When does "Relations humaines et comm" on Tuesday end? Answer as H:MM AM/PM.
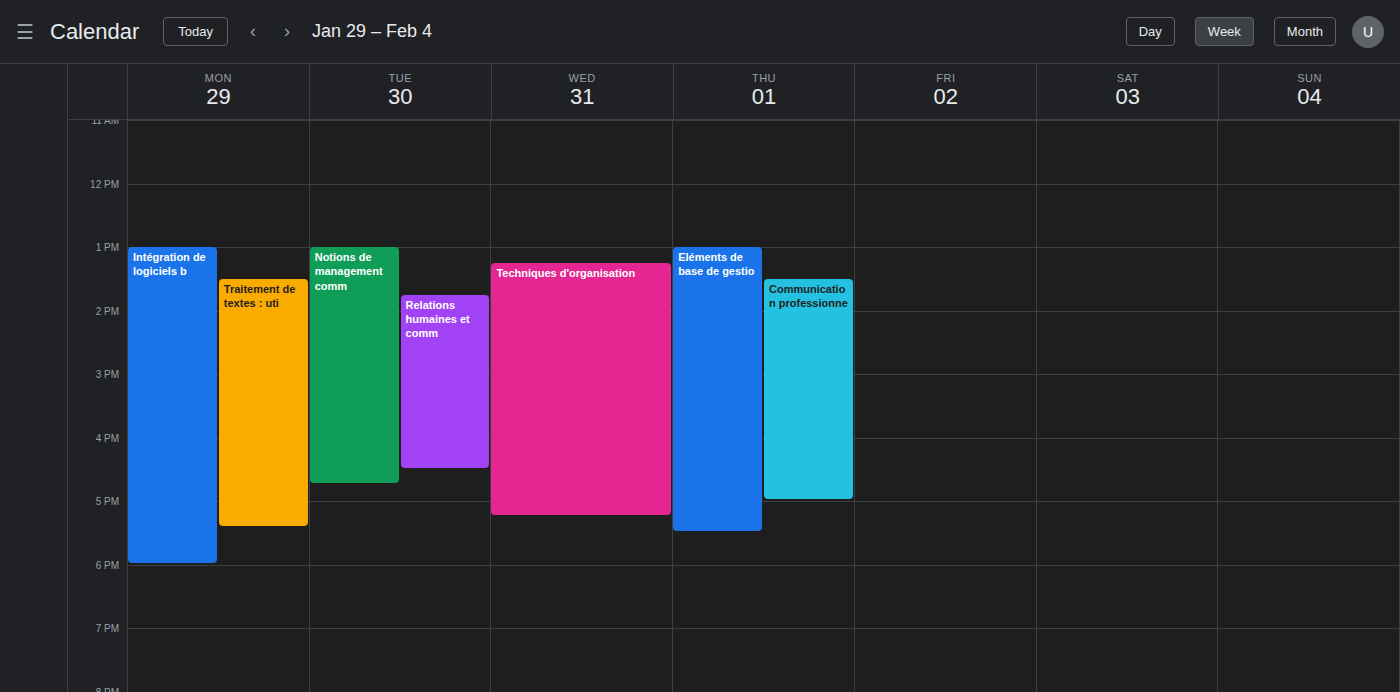
4:30 PM